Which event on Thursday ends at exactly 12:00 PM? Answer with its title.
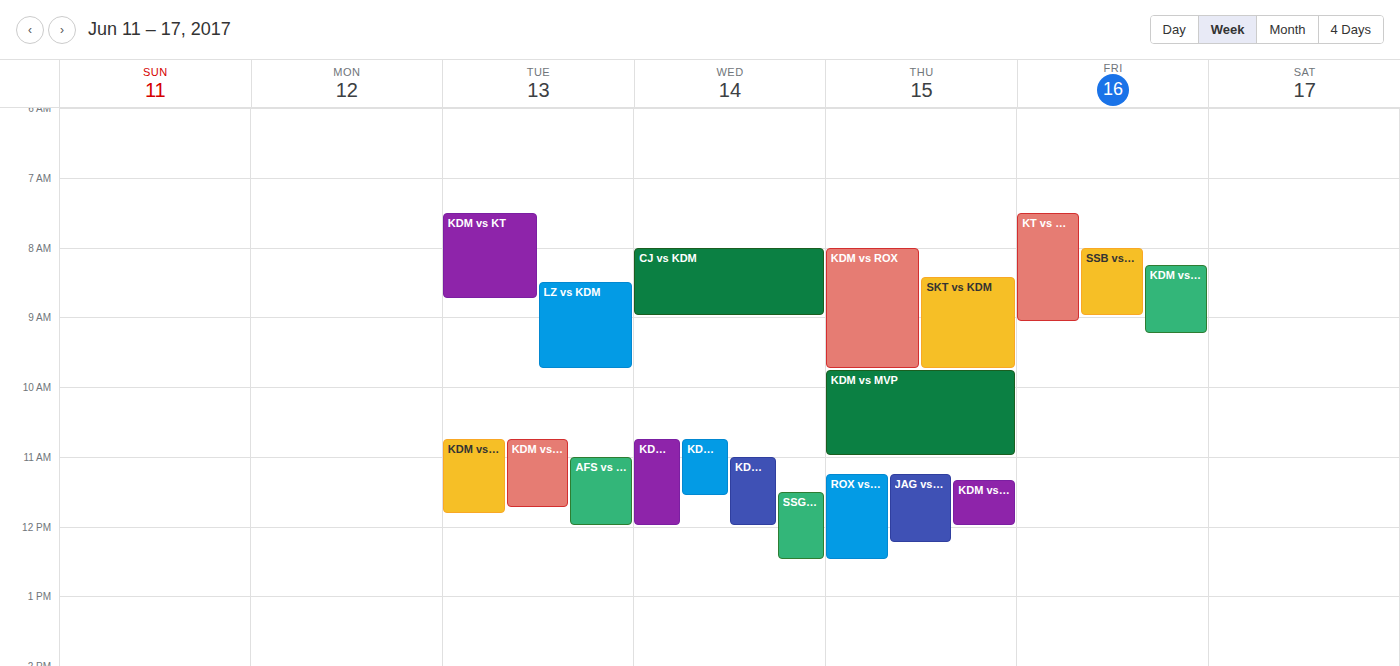
"KDM vs LZ"